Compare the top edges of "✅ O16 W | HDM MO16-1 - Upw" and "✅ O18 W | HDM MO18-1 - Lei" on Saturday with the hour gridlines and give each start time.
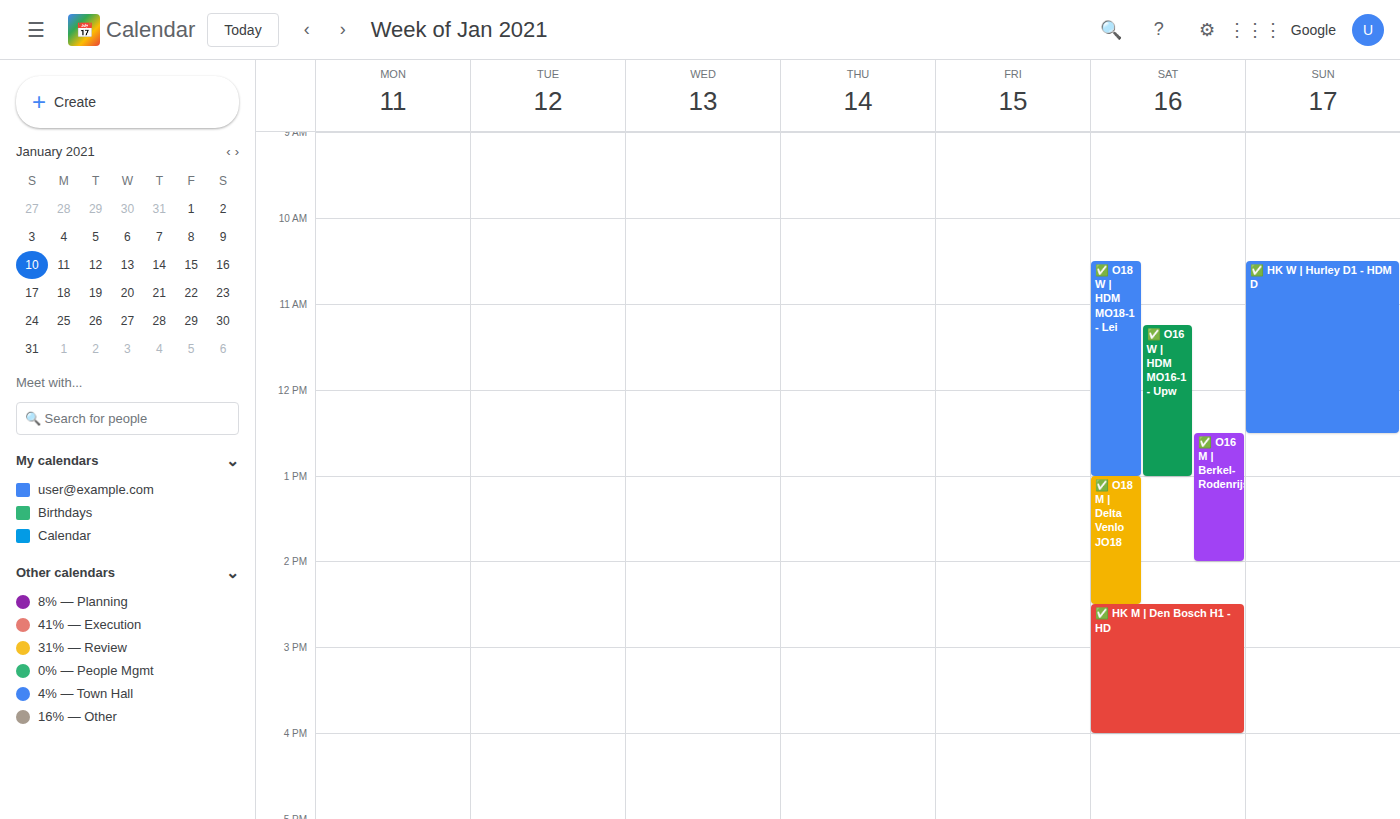
"✅ O16 W | HDM MO16-1 - Upw": 11:15 AM, neither: a quarter of the way from the 11 AM line to the 12 PM line. "✅ O18 W | HDM MO18-1 - Lei": 10:30 AM, halfway between the 10 AM and 11 AM lines.